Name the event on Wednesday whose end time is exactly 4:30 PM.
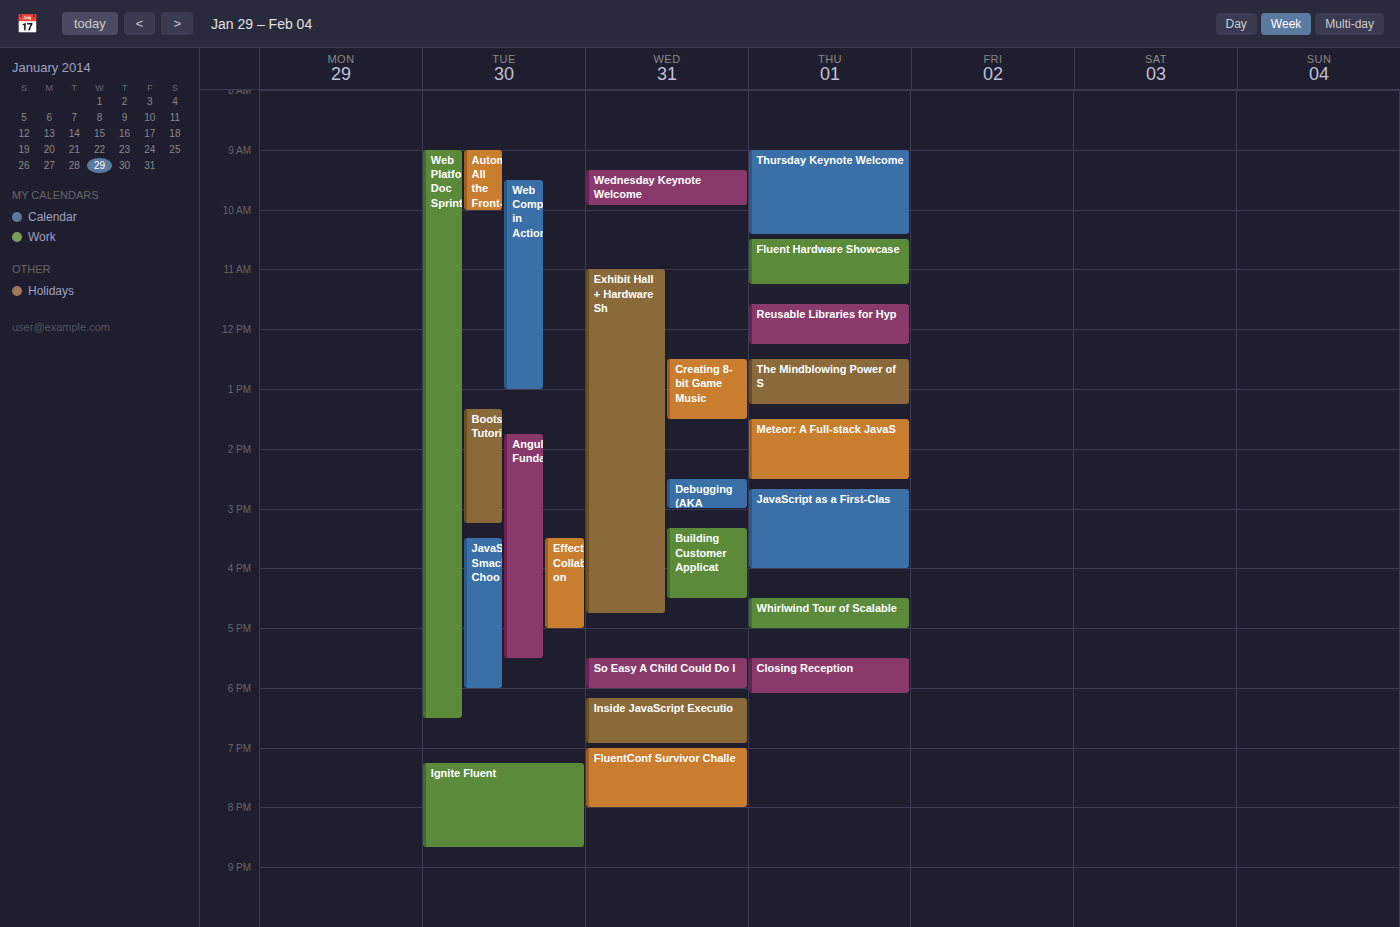
"Building Customer Applicat"